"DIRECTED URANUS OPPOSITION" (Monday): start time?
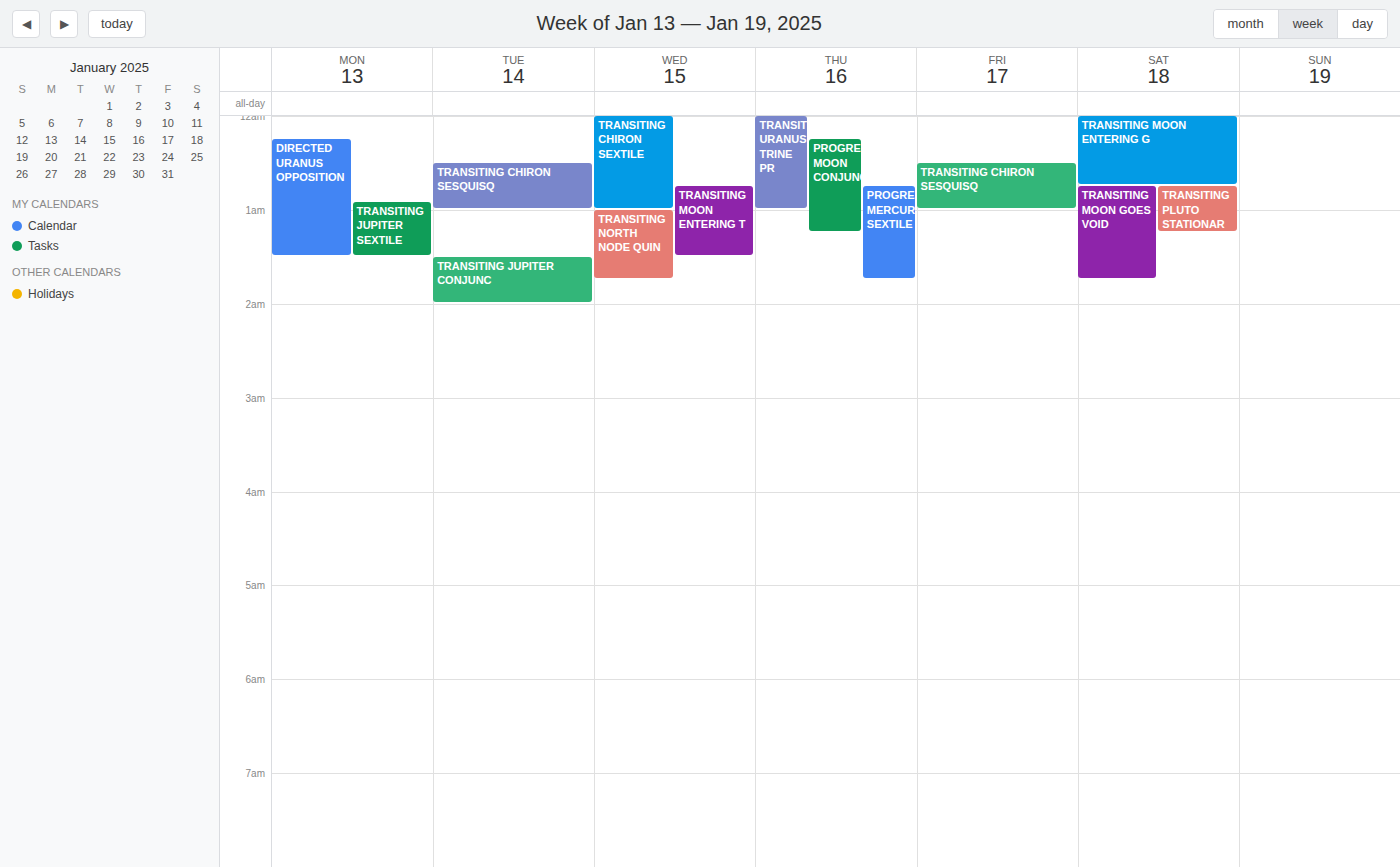
12:15 AM